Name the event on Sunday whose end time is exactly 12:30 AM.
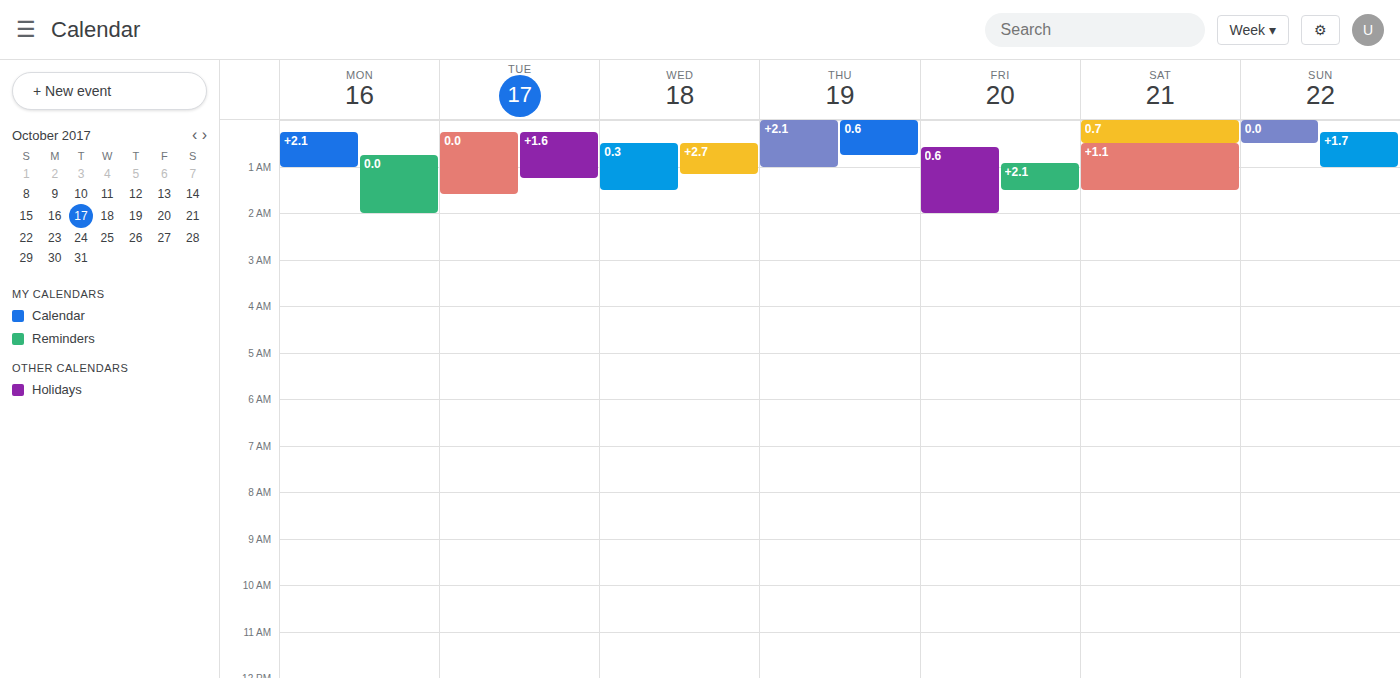
"0.0"